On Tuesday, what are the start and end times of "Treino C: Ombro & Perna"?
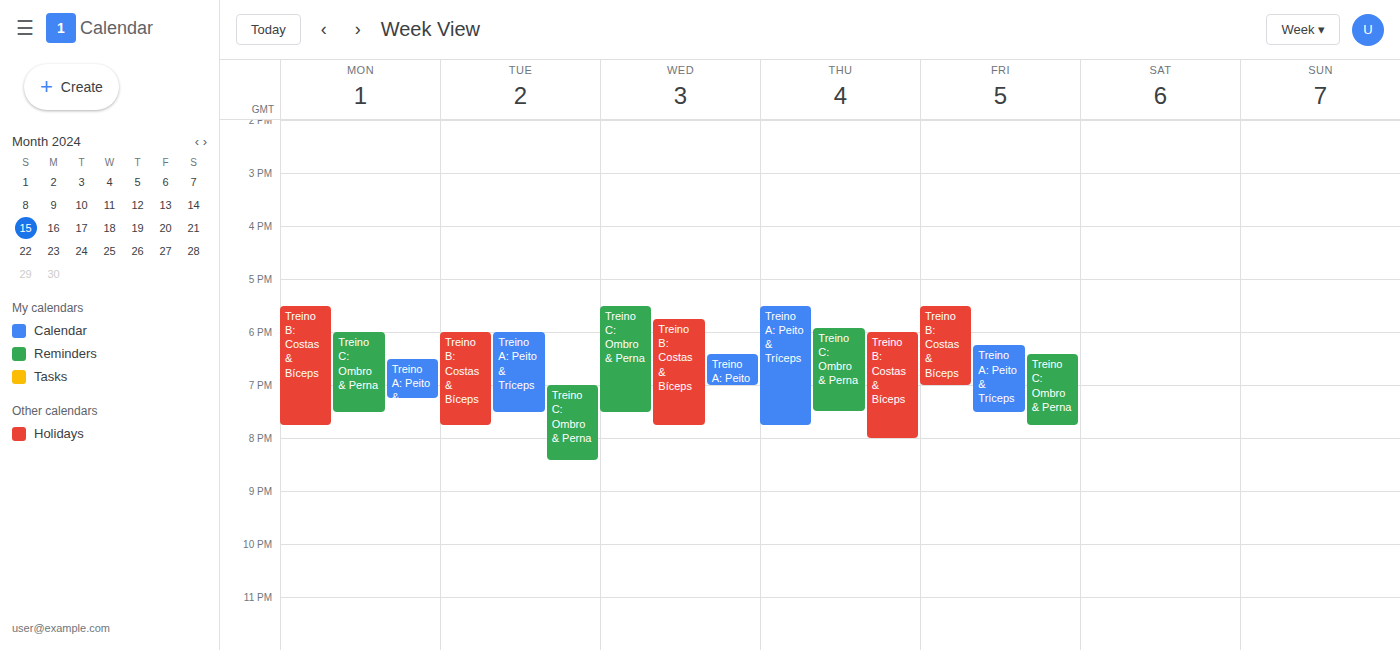
7:00 PM to 8:25 PM